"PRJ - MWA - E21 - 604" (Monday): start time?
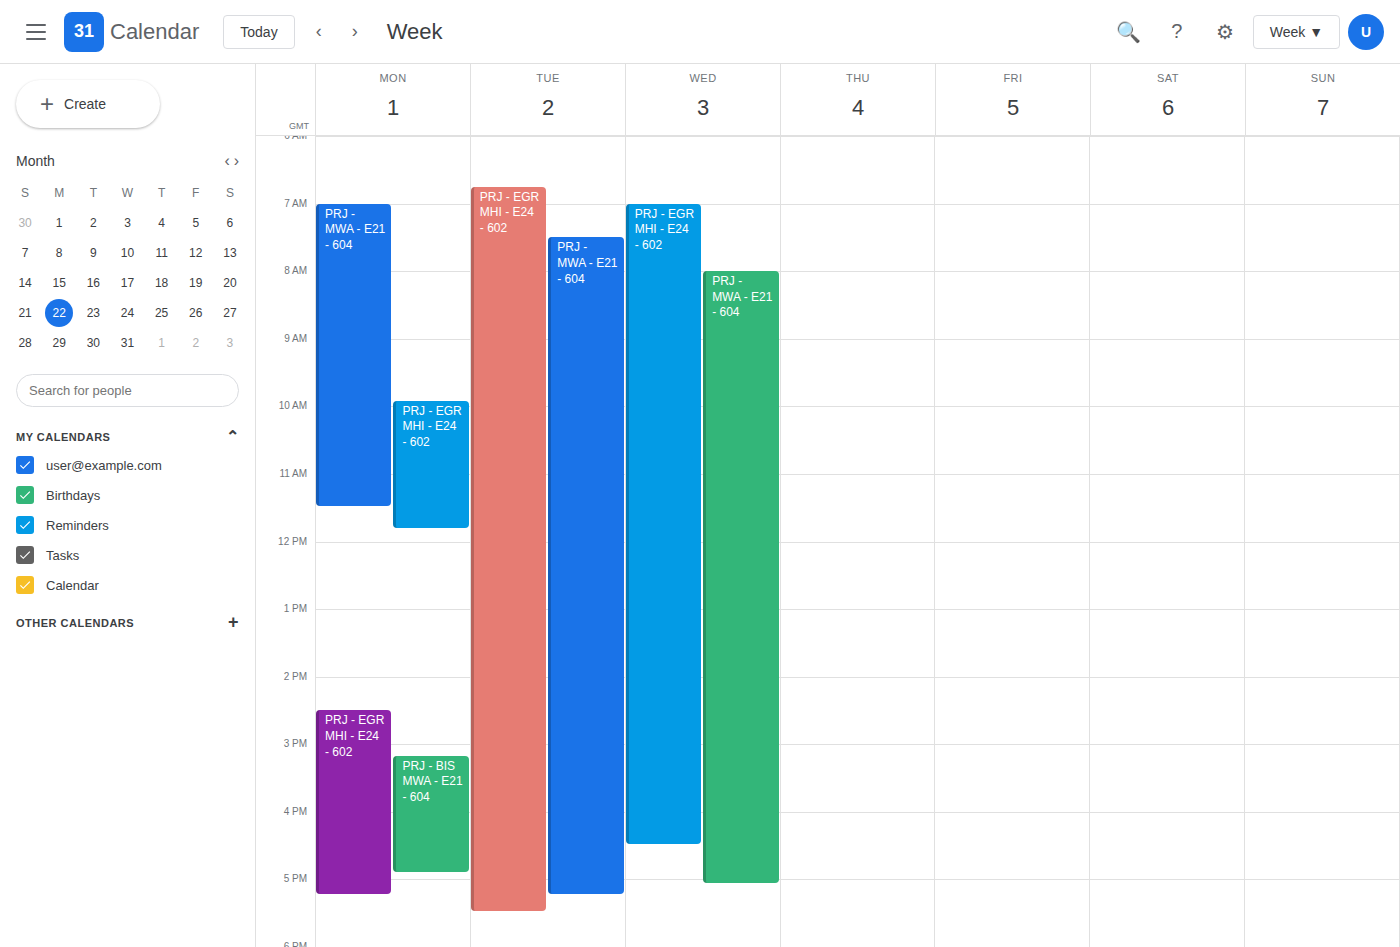
7:00 AM